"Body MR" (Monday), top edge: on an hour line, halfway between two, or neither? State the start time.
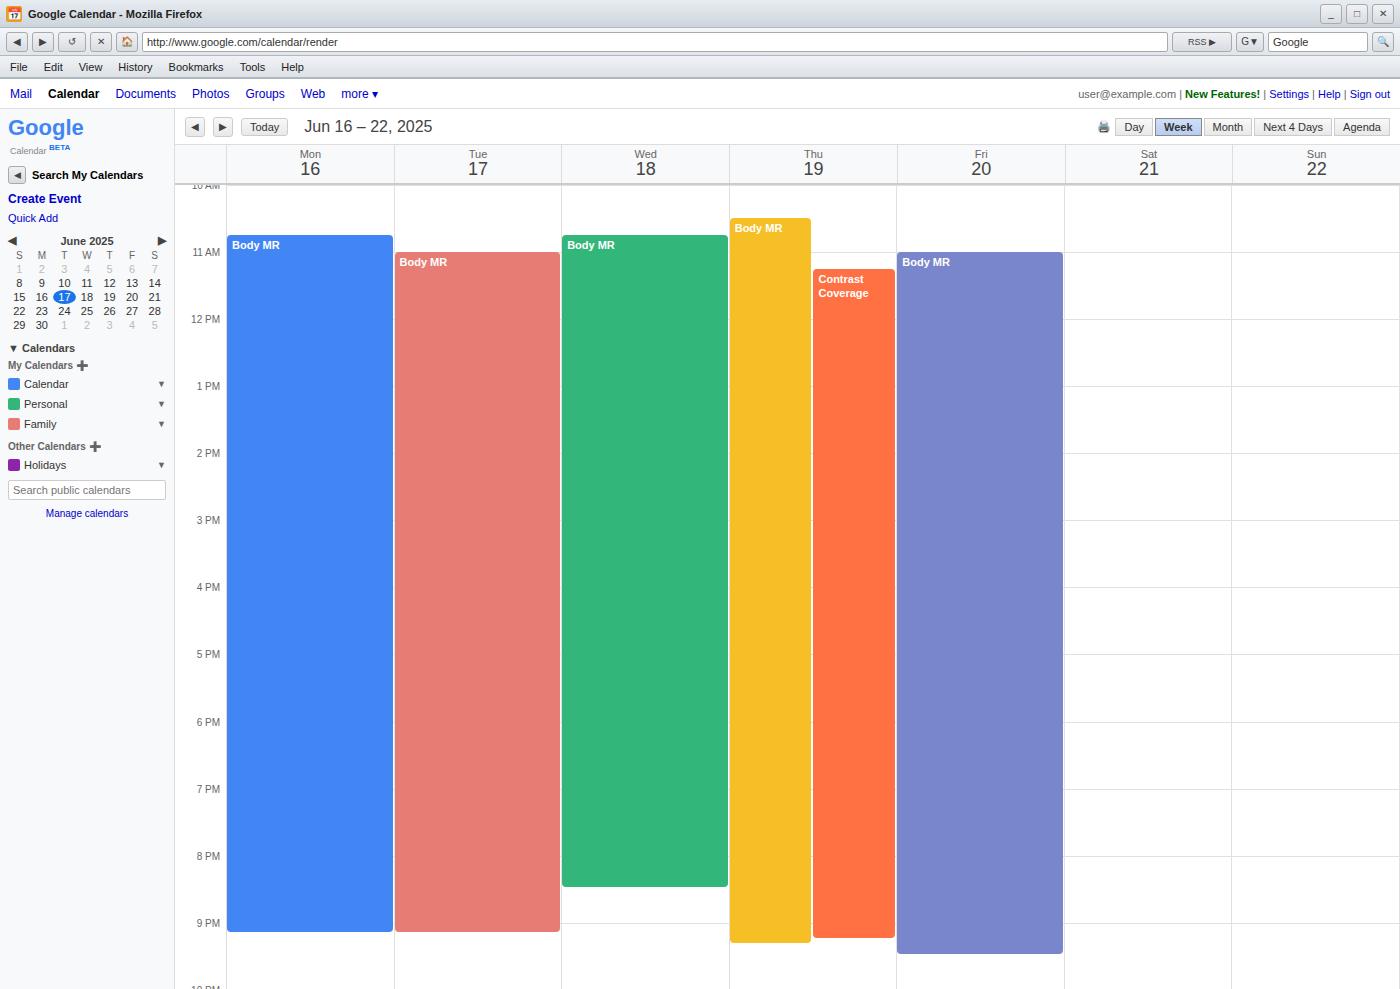
10:45 AM -- neither: three quarters of the way from the 10 AM line to the 11 AM line.